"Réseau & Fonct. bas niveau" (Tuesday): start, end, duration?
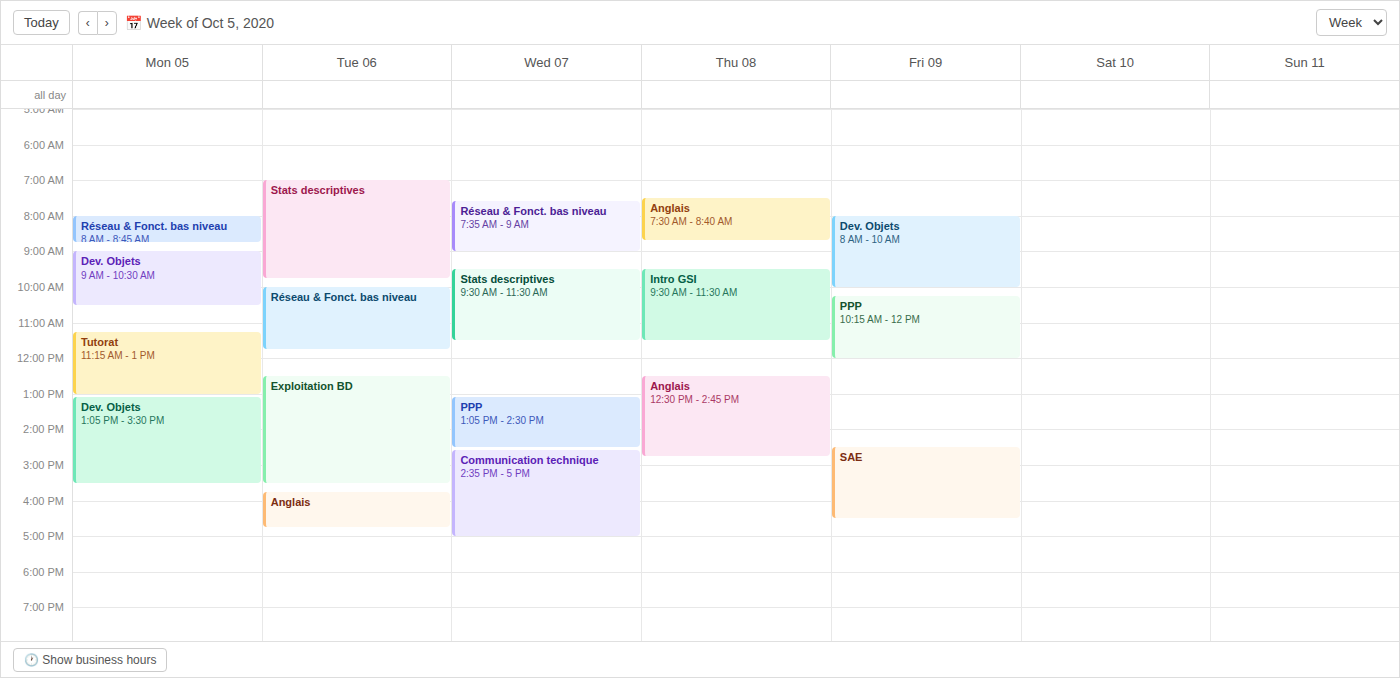
10:00 AM to 11:45 AM, 1 hour 45 minutes